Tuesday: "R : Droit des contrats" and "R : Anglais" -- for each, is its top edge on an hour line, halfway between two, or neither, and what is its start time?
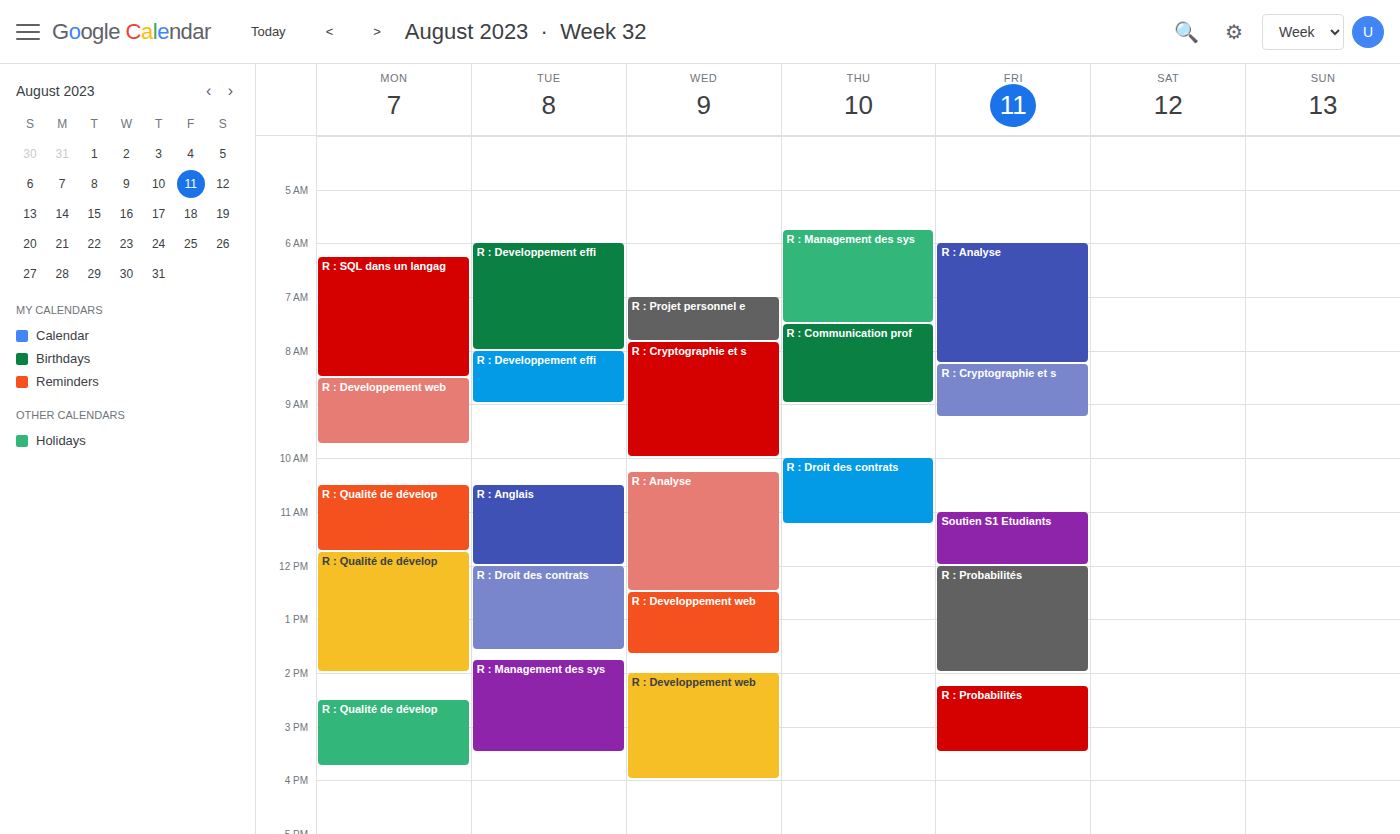
"R : Droit des contrats": 12:00 PM, exactly on the 12 PM line. "R : Anglais": 10:30 AM, halfway between the 10 AM and 11 AM lines.